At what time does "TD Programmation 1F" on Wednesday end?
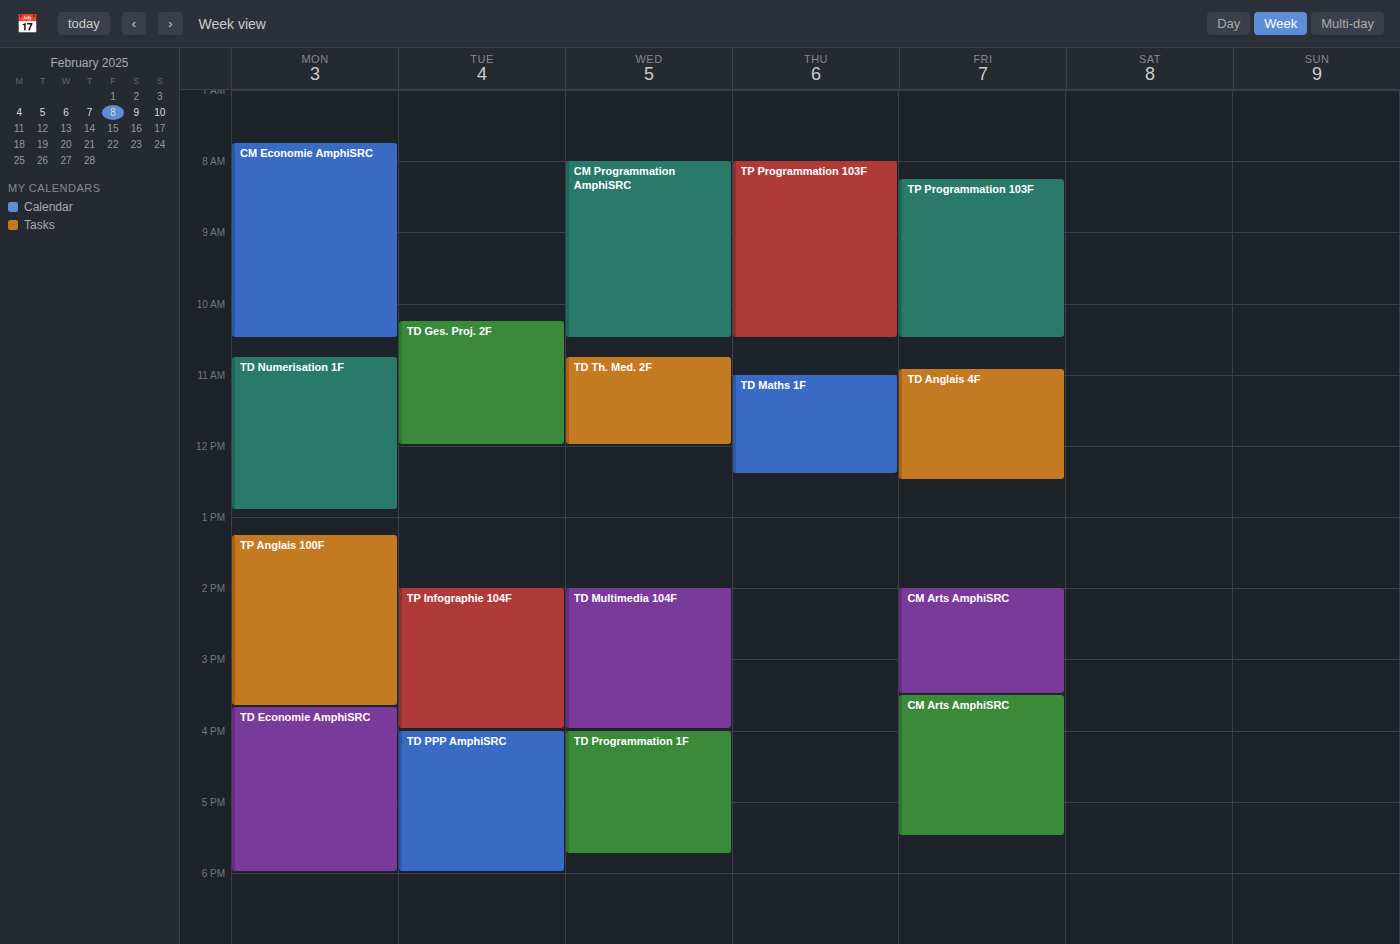
17:45